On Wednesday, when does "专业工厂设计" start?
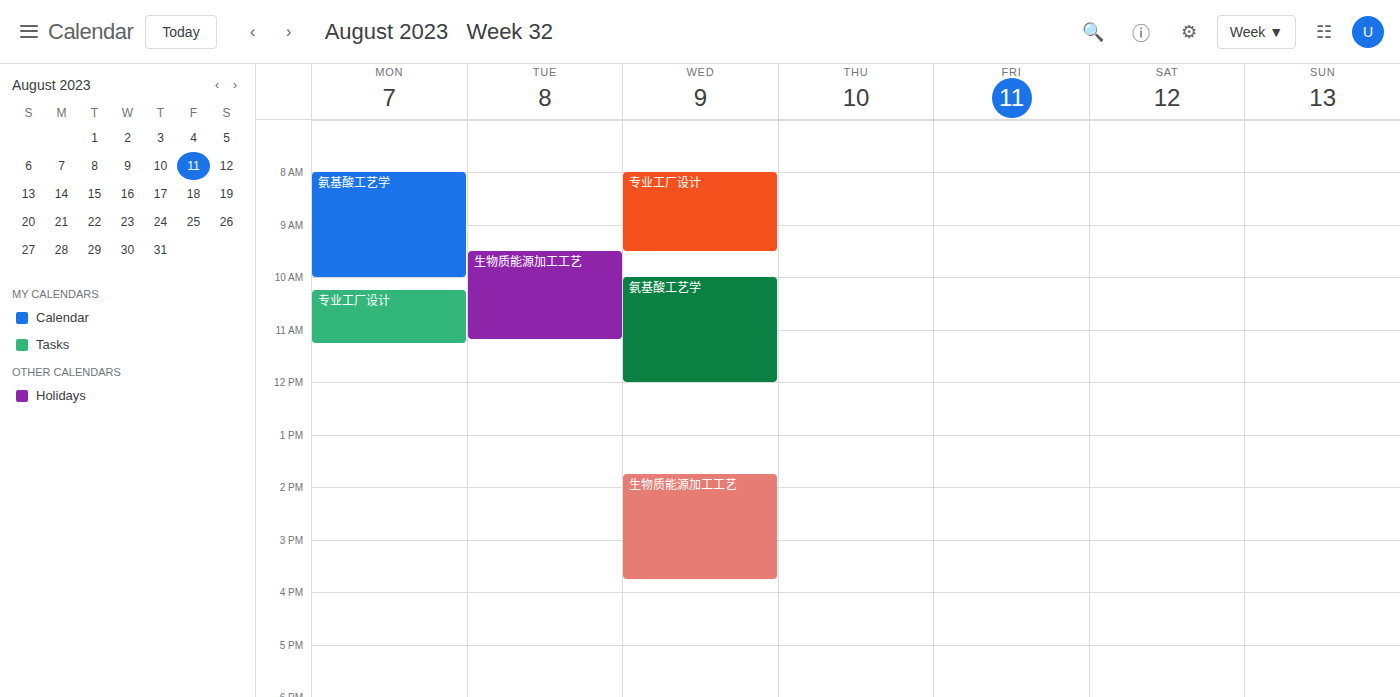
08:00